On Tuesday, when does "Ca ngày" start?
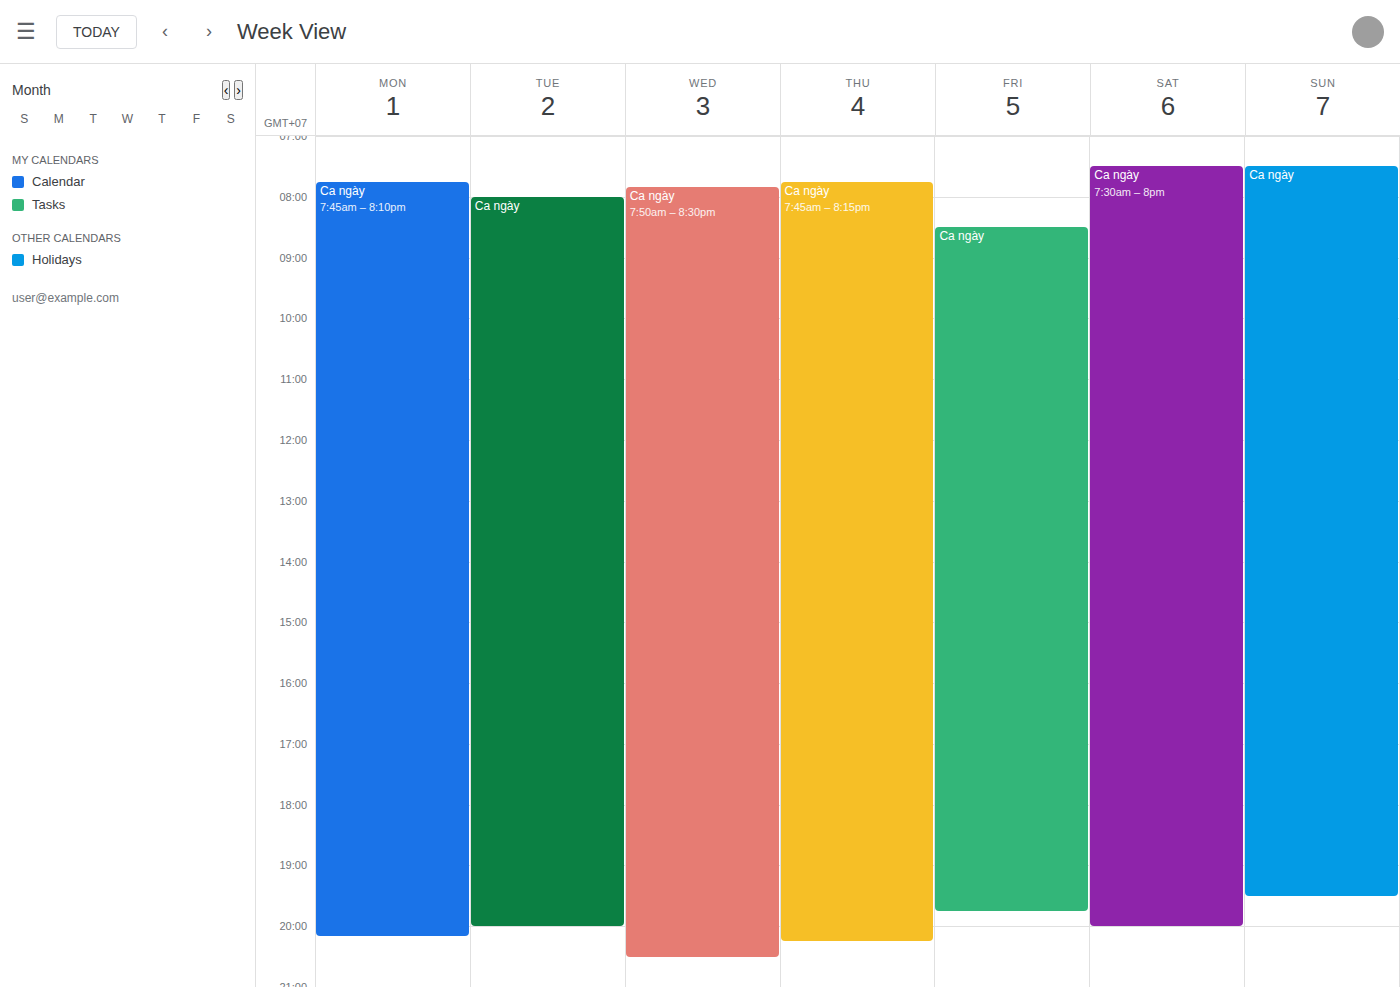
8:00 AM